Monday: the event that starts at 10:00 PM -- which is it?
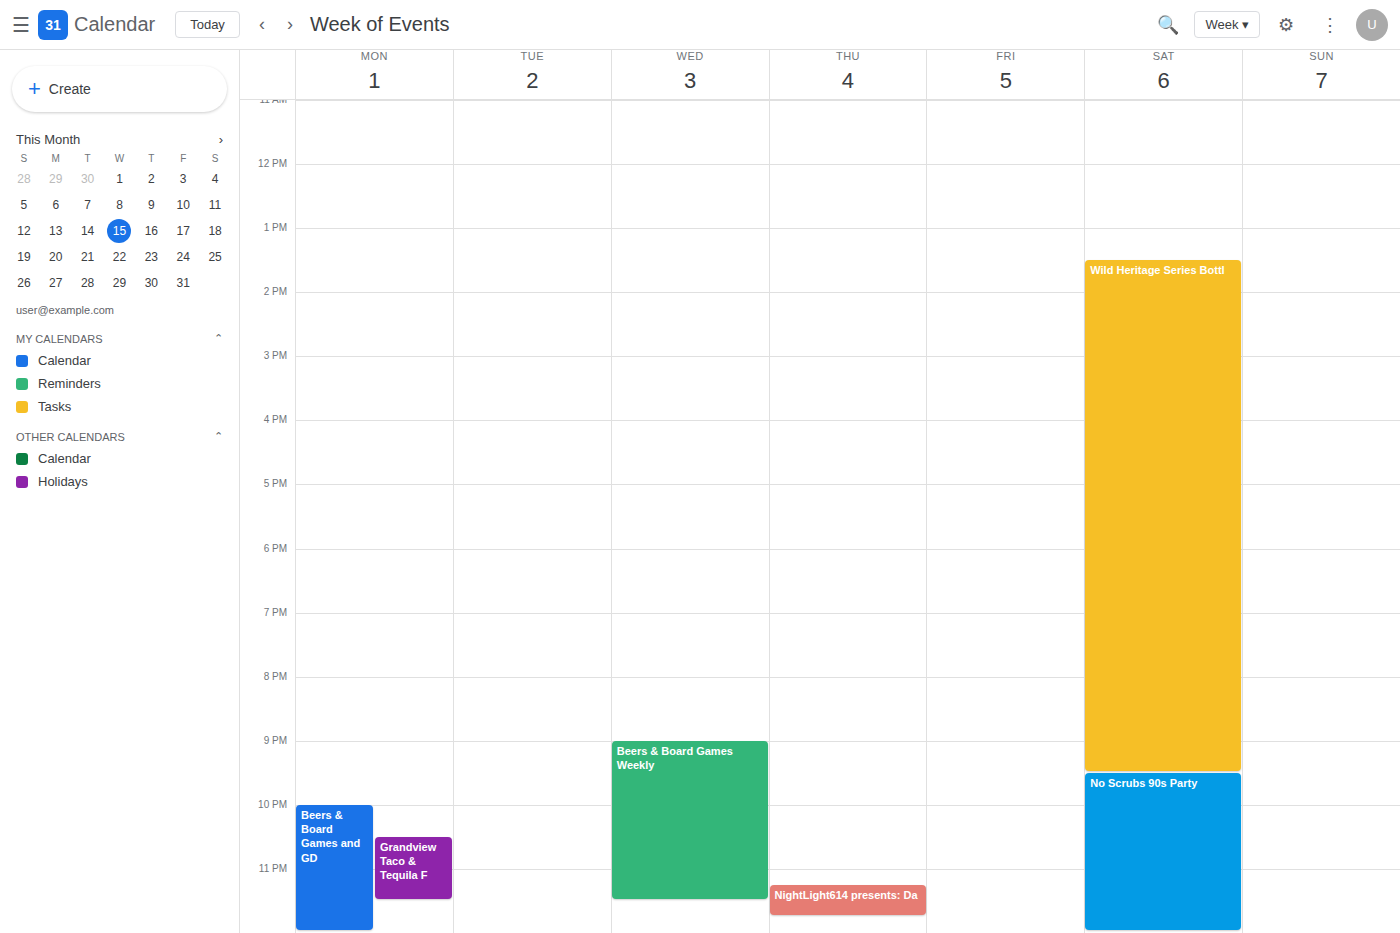
"Beers & Board Games and GD"